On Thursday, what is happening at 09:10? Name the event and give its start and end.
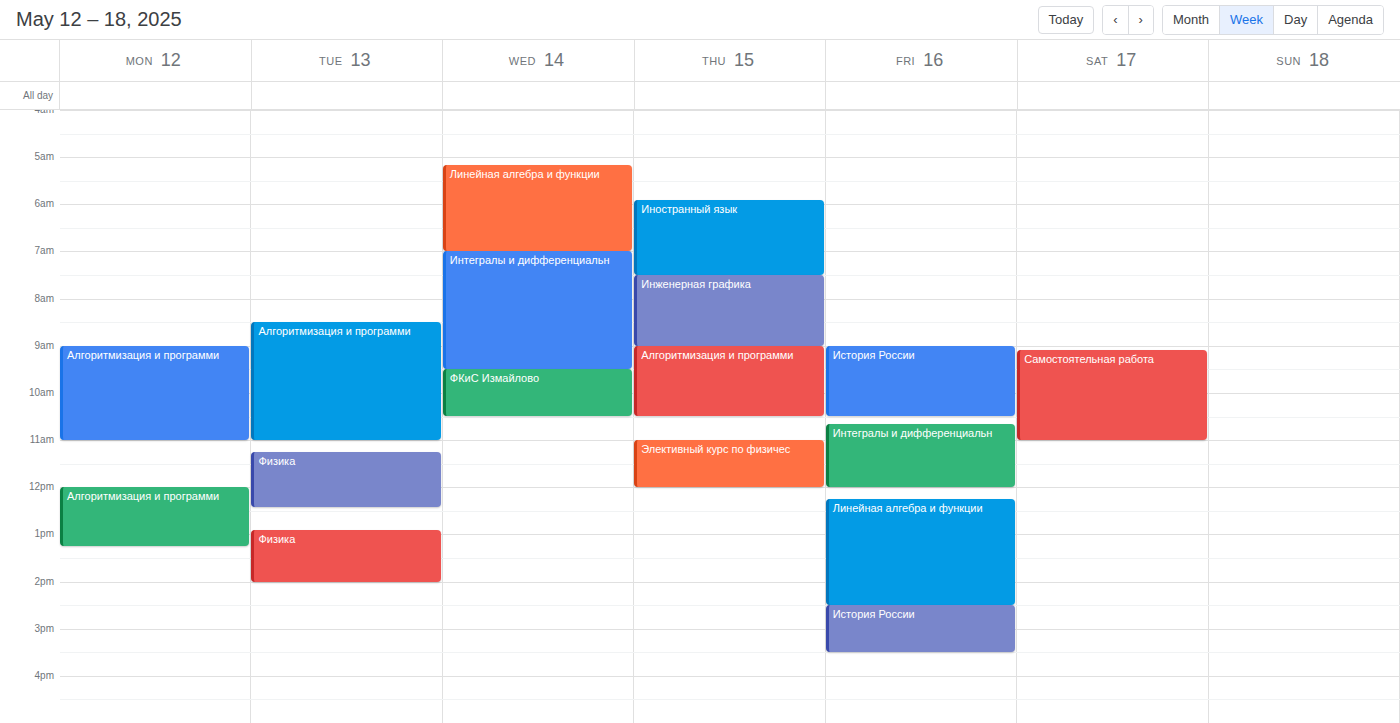
"Алгоритмизация и программи", 09:00 to 10:30